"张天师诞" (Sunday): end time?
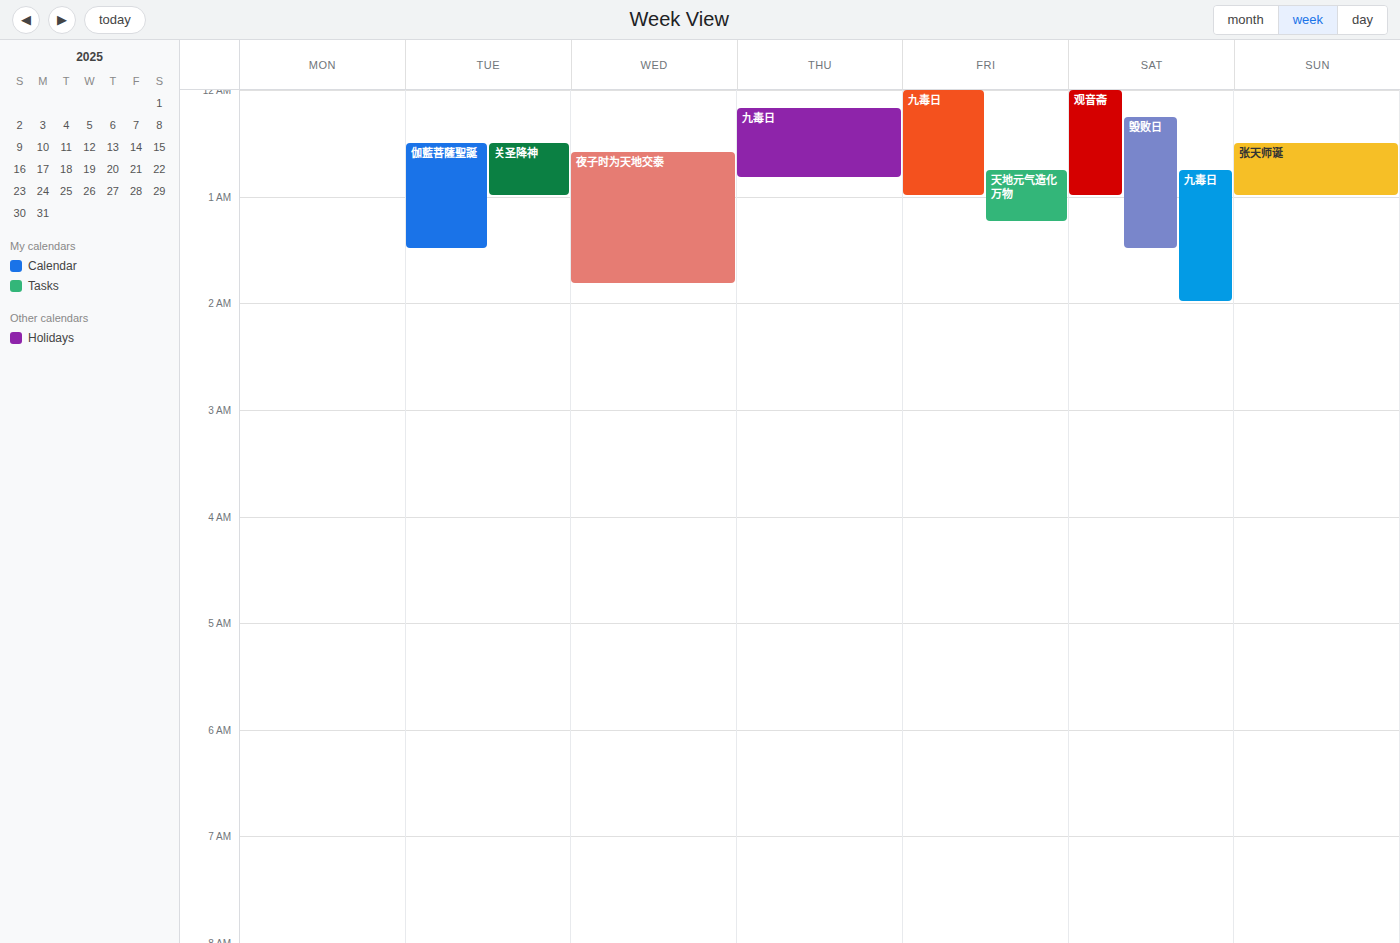
1:00 AM